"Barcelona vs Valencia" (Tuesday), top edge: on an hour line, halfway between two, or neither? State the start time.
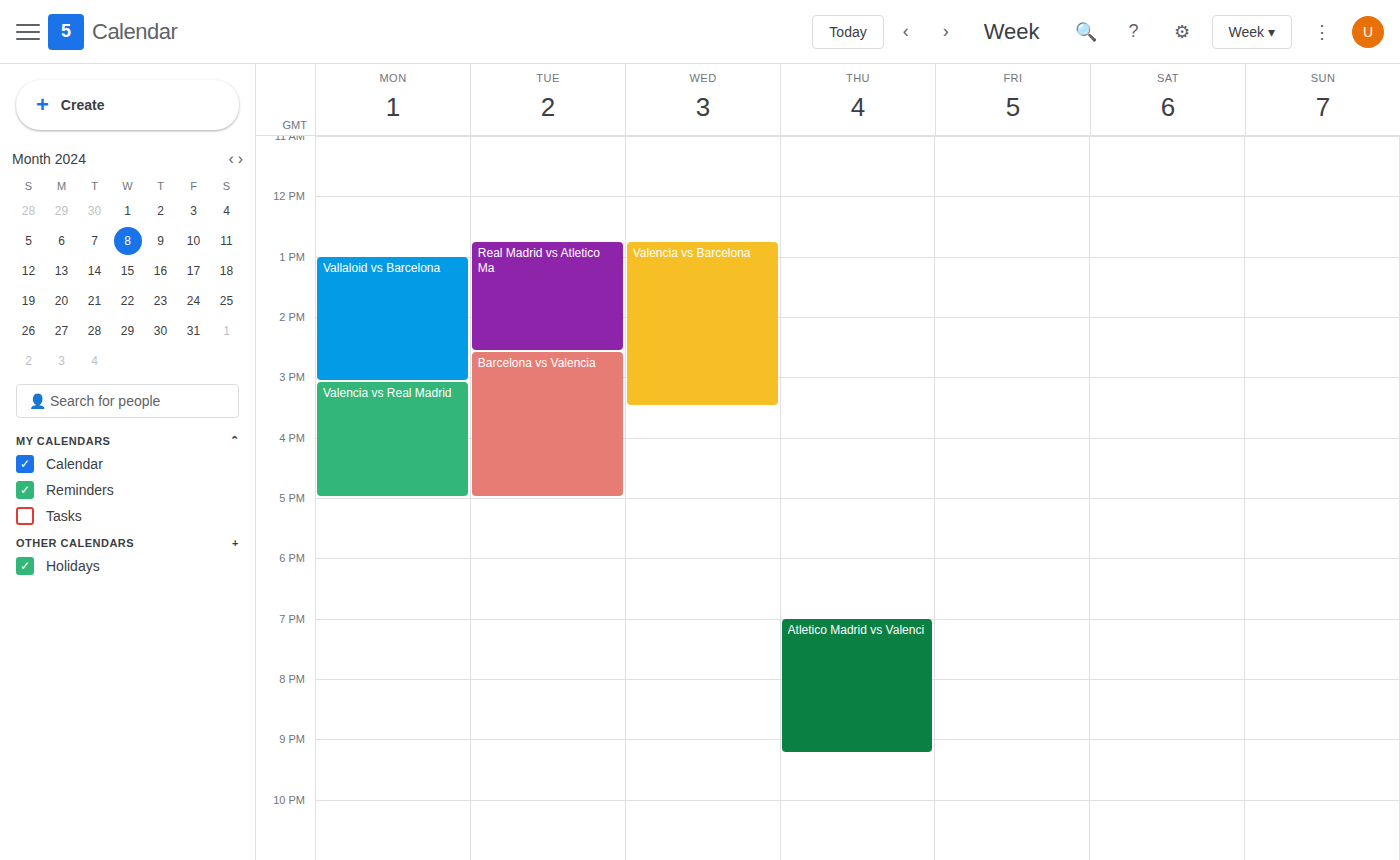
2:35 PM -- neither: 35 minutes below the 2 PM line and 25 minutes above the 3 PM line.